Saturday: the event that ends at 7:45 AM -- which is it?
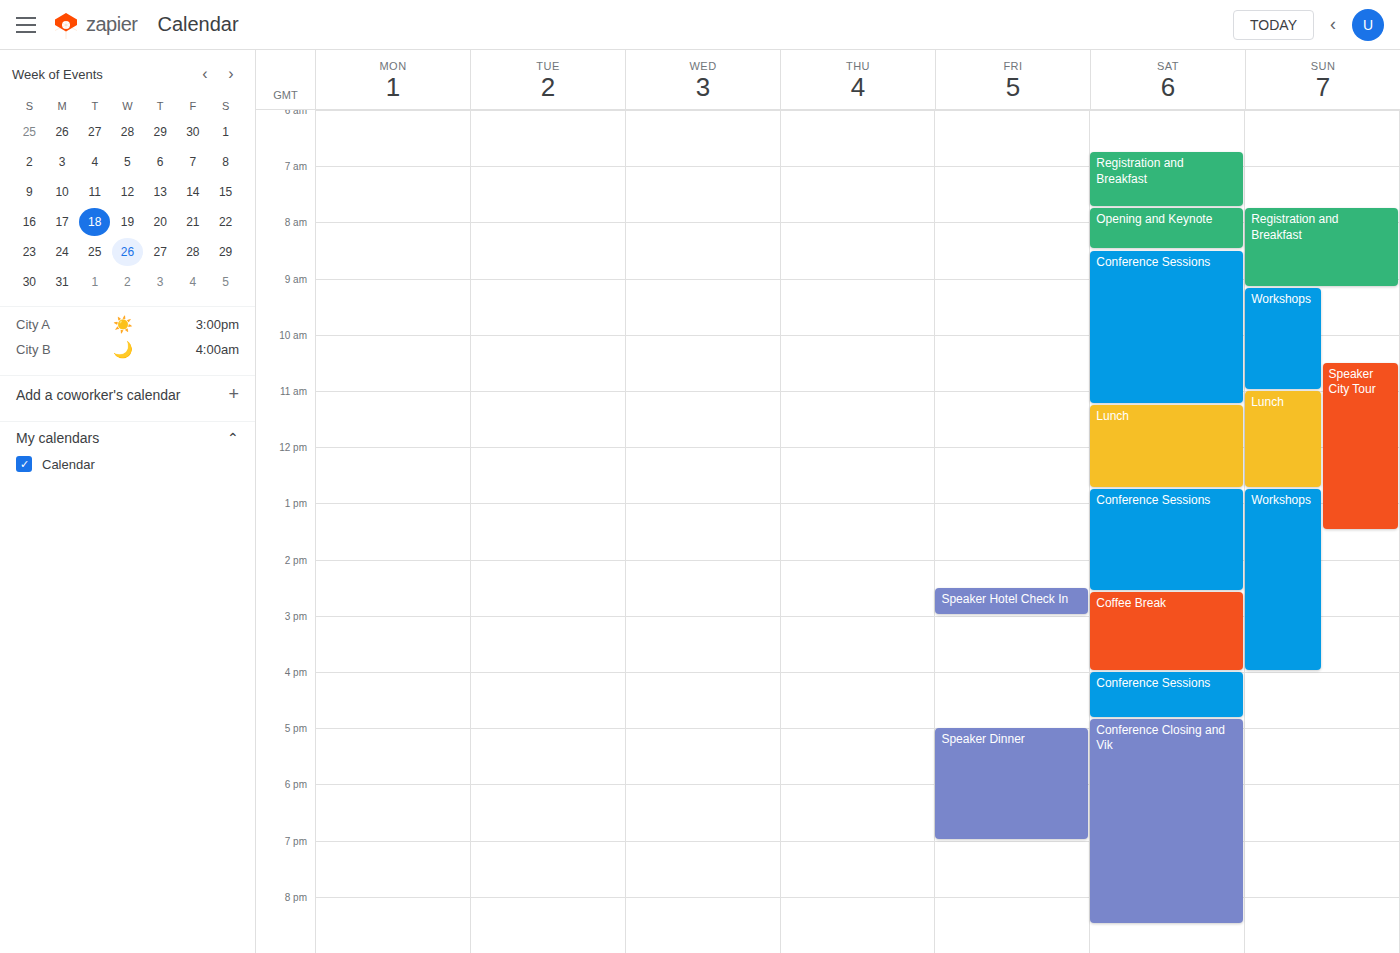
"Registration and Breakfast"